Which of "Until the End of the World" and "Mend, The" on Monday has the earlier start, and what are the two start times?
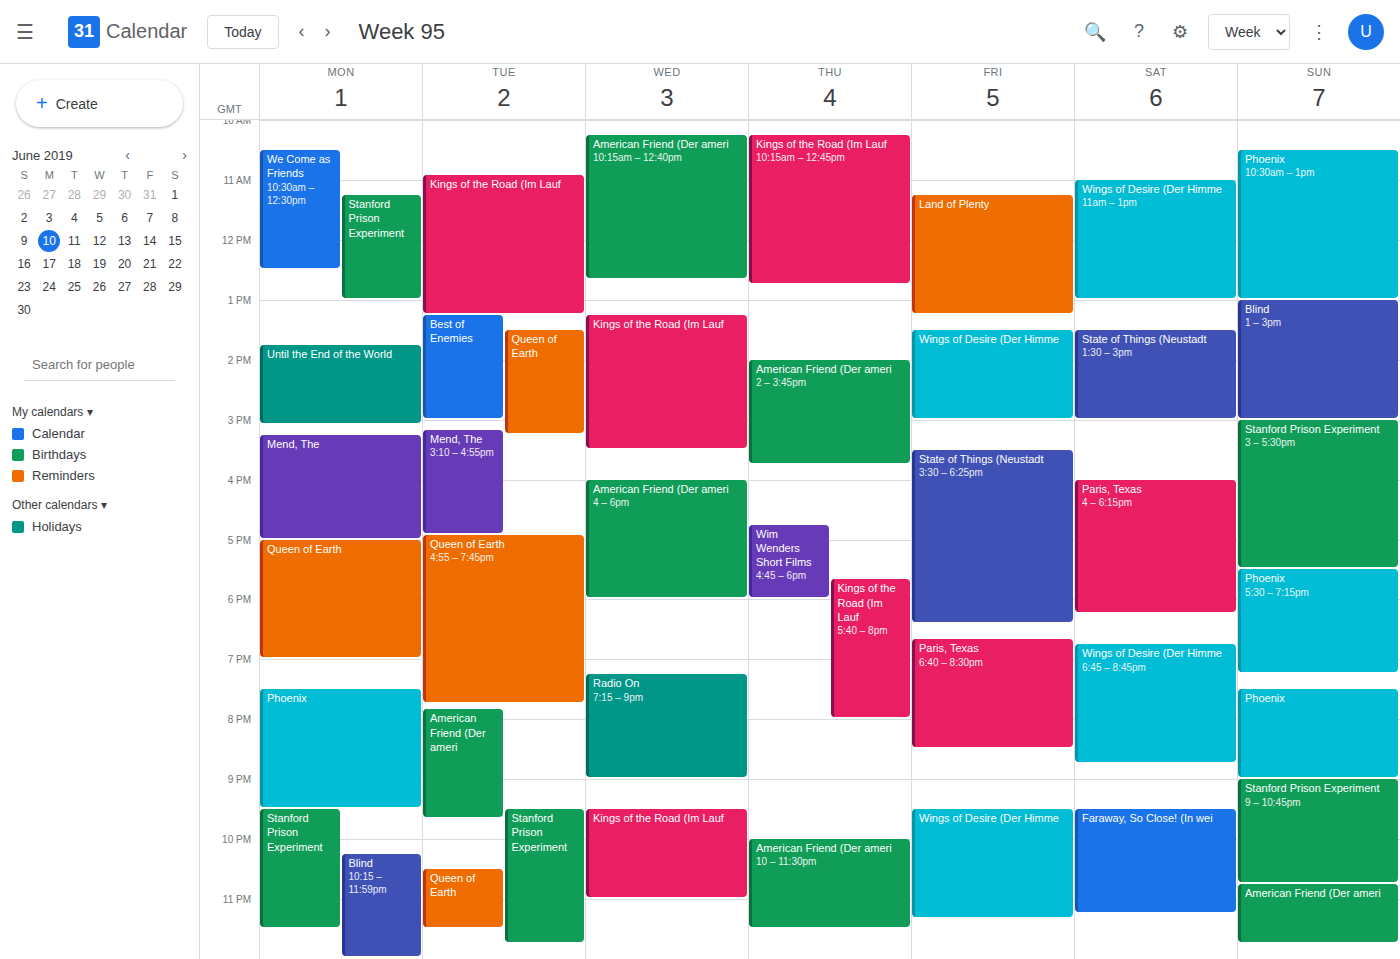
"Until the End of the World" 1:45 PM; "Mend, The" 3:15 PM.